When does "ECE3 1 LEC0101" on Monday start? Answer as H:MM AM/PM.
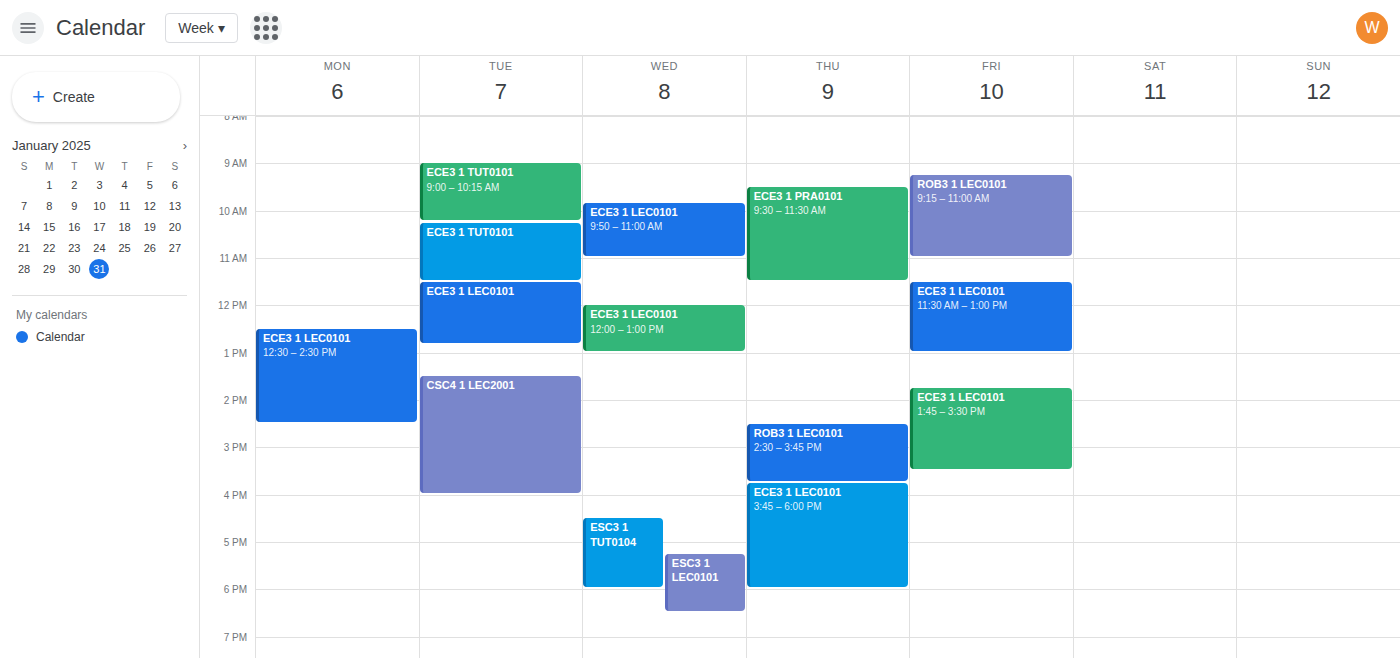
12:30 PM